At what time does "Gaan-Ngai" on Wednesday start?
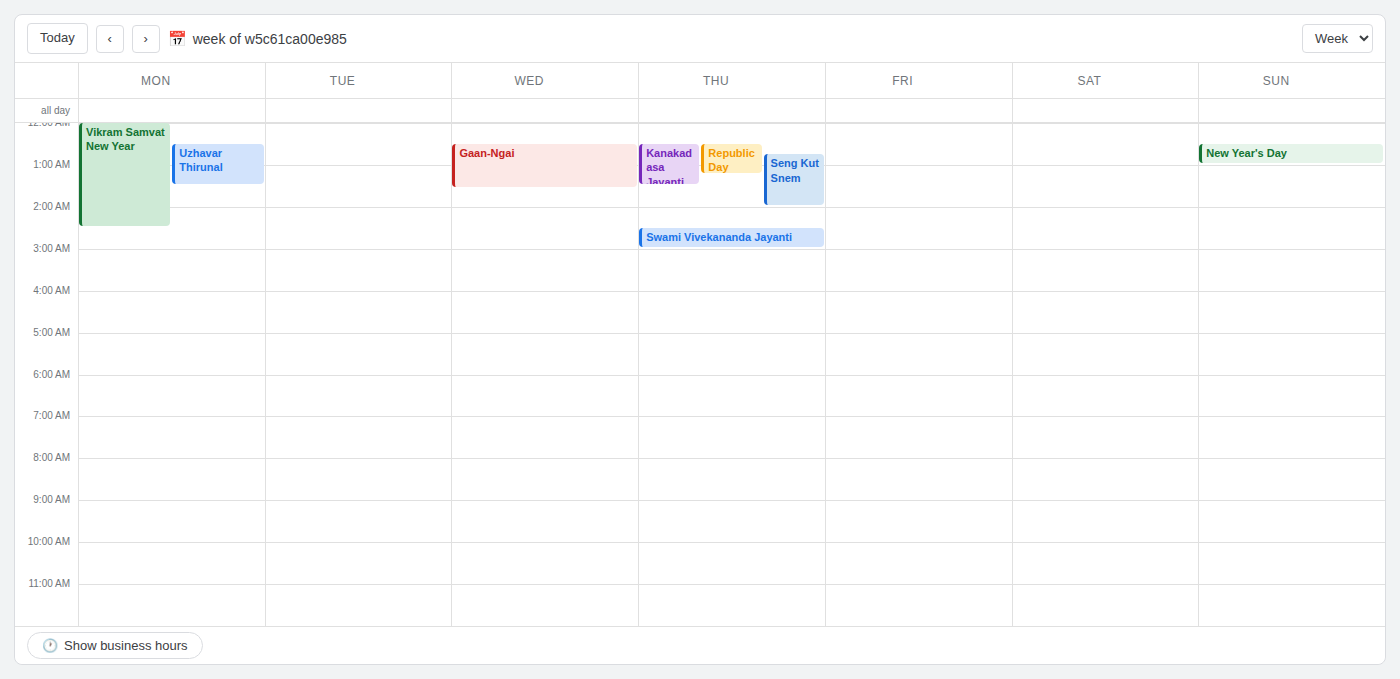
12:30 AM